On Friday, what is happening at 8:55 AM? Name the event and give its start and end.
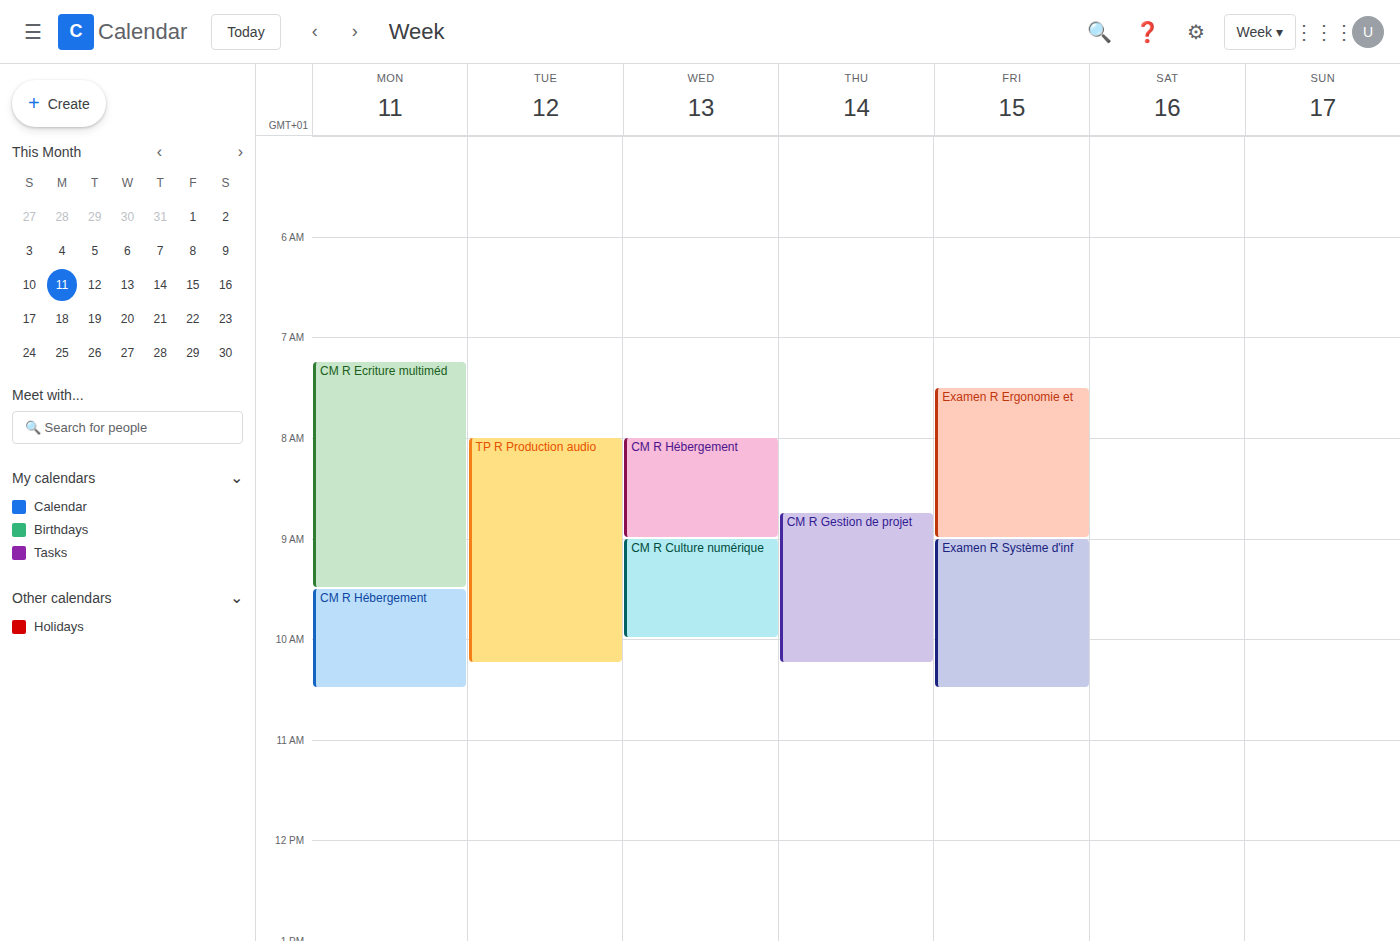
"Examen R Ergonomie et", 7:30 AM to 9:00 AM